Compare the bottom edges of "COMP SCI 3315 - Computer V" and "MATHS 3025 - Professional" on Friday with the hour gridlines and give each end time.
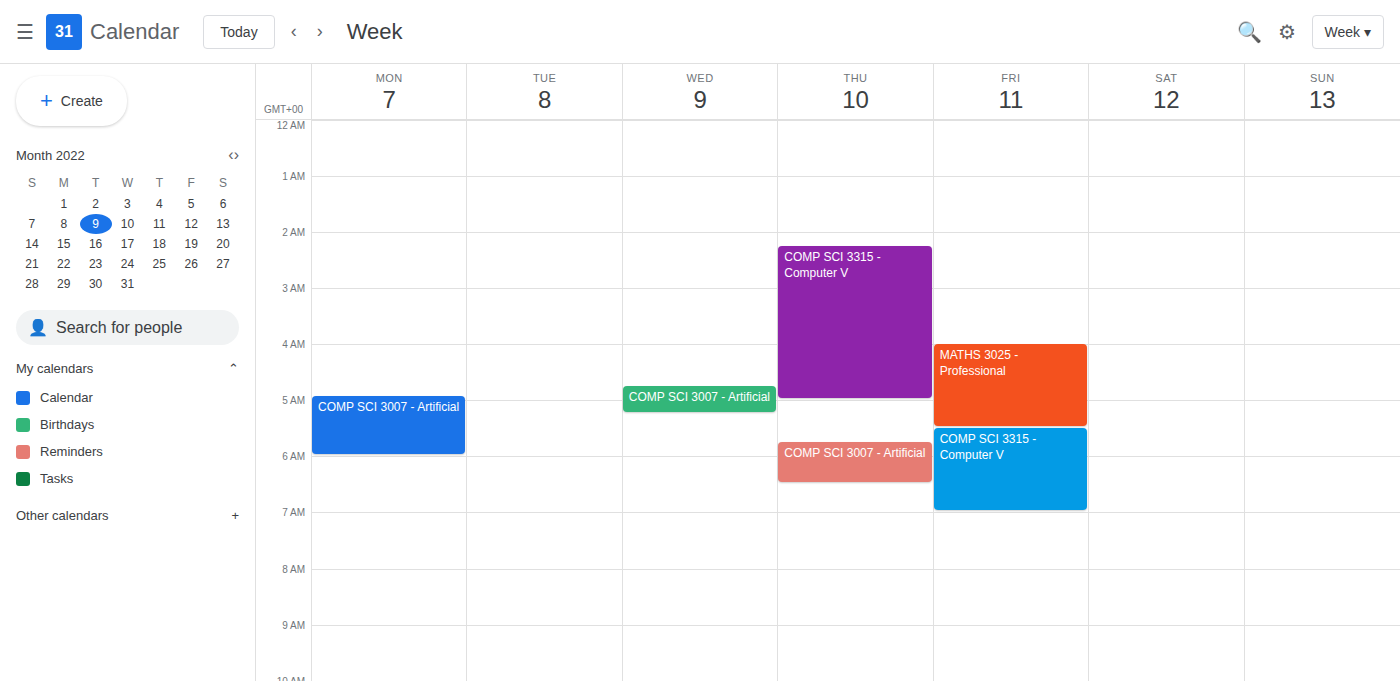
"COMP SCI 3315 - Computer V": 07:00, exactly on the 07:00 line. "MATHS 3025 - Professional": 05:30, halfway between the 05:00 and 06:00 lines.